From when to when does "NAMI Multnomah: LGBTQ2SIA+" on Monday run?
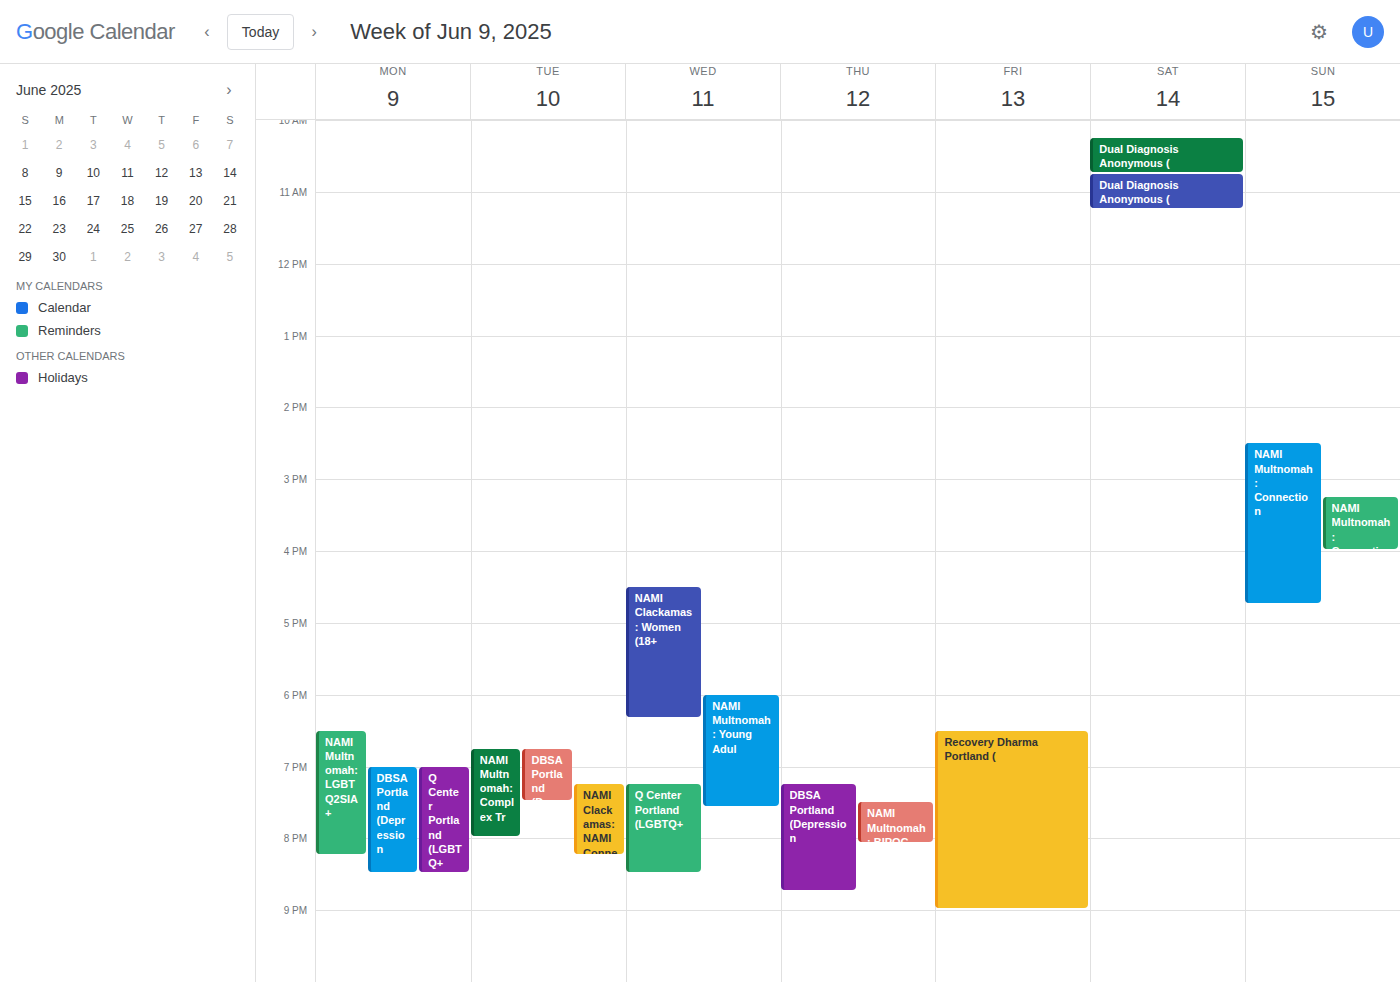
6:30 PM to 8:15 PM